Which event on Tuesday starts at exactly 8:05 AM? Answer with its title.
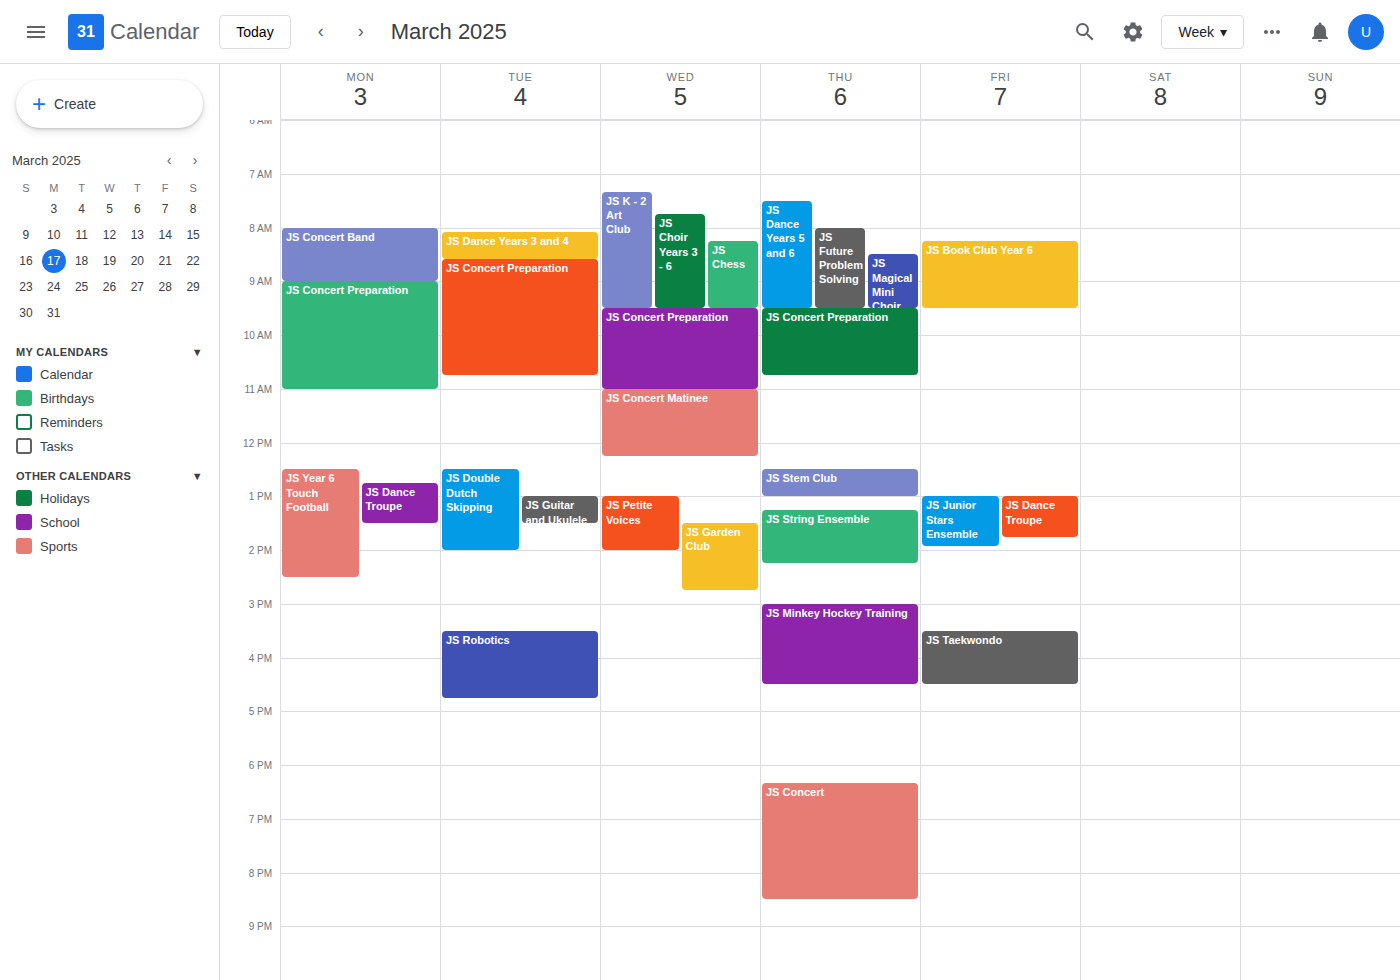
"JS Dance Years 3 and 4"